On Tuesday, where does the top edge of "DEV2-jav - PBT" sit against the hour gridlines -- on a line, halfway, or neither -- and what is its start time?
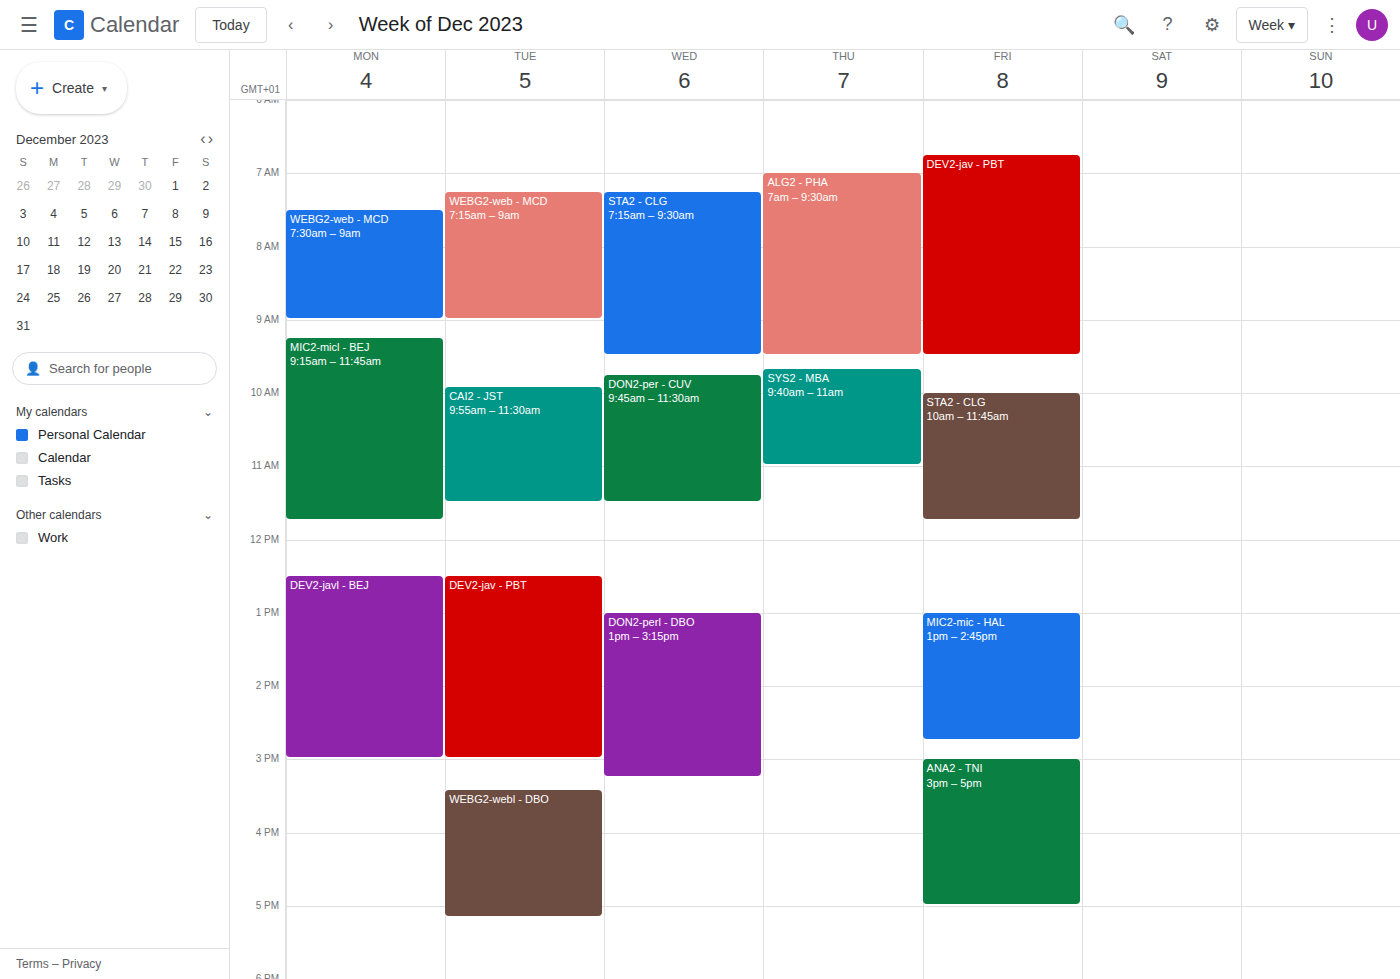
12:30 PM -- halfway between the 12 PM and 1 PM lines.